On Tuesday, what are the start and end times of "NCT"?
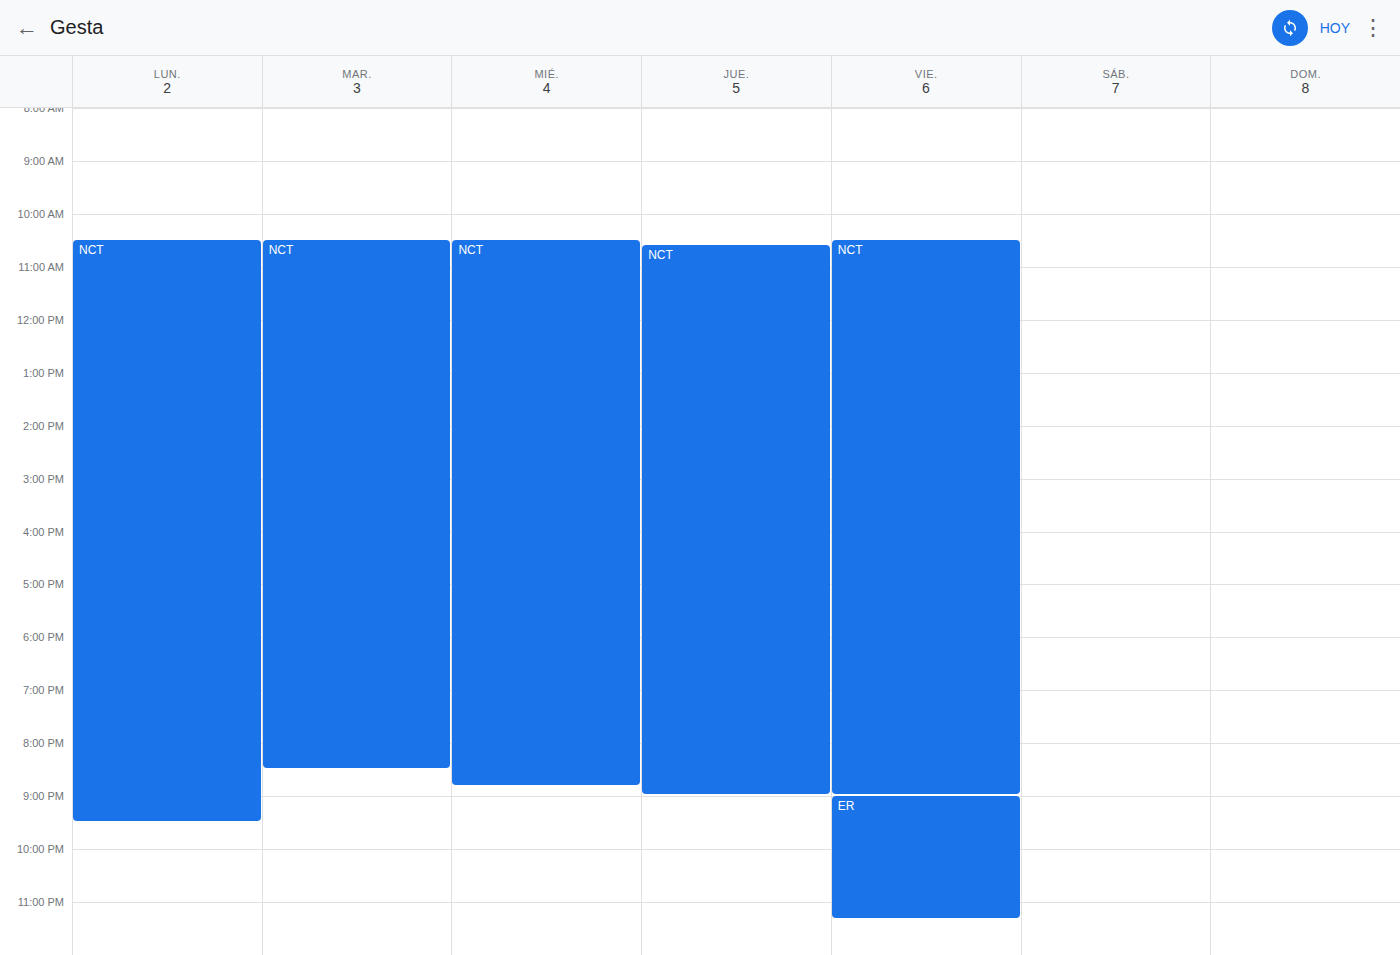
10:30 AM to 8:30 PM